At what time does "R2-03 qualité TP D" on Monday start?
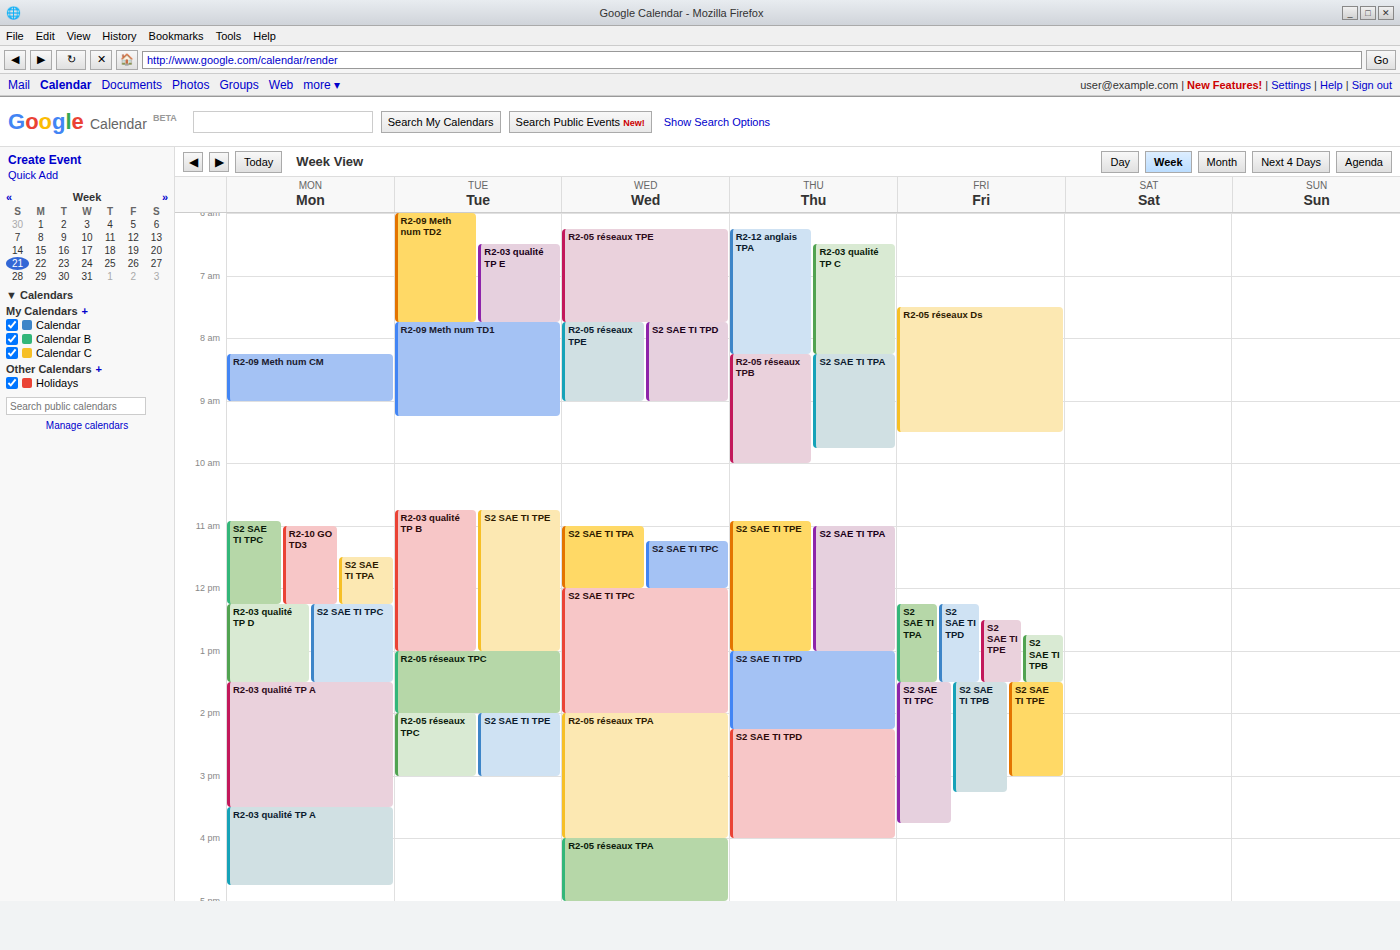
12:15 PM